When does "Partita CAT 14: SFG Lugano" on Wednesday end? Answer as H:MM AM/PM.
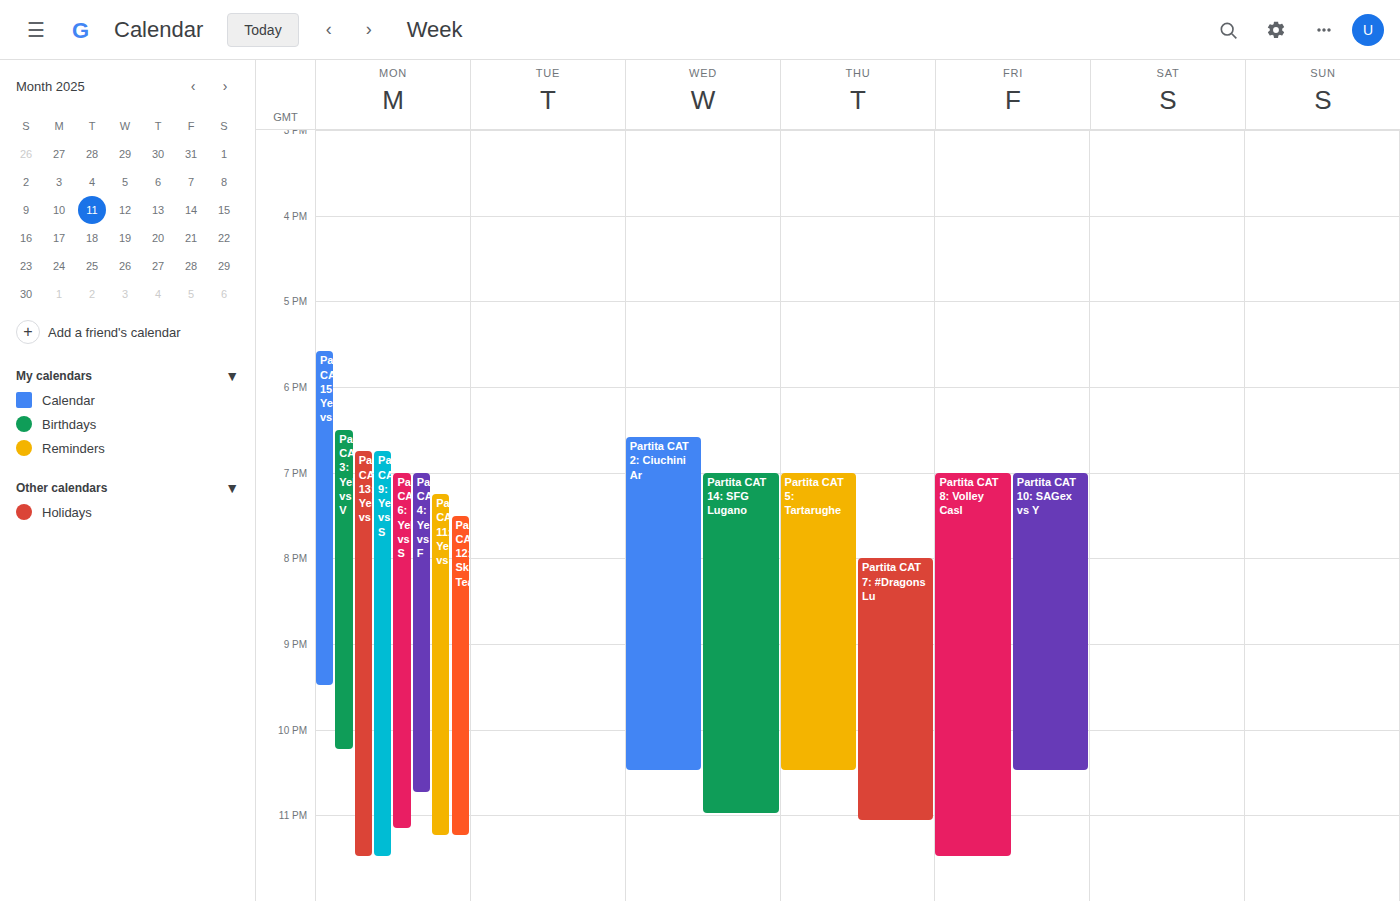
11:00 PM